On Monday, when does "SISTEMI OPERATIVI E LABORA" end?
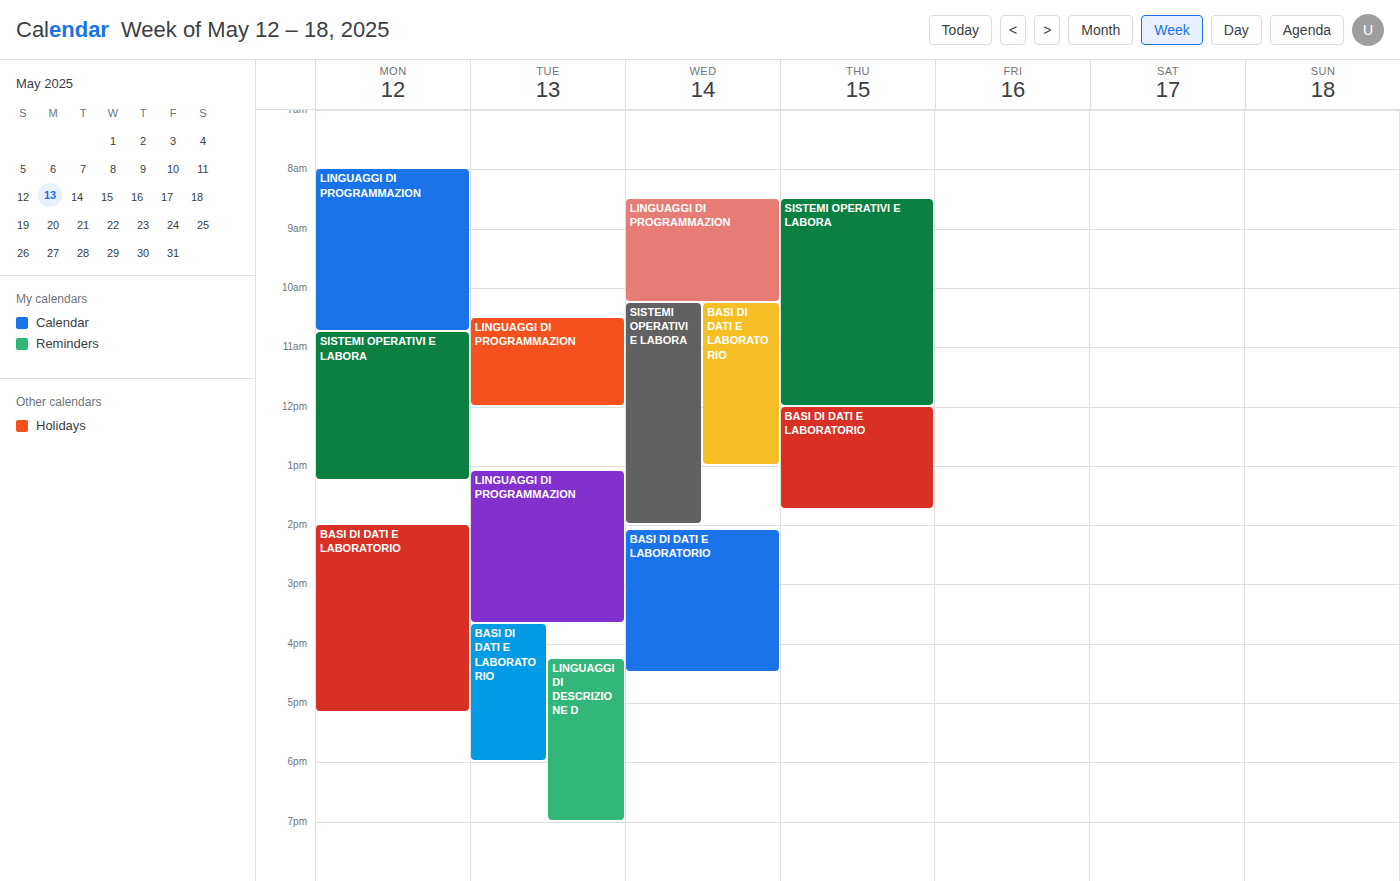
1:15 PM